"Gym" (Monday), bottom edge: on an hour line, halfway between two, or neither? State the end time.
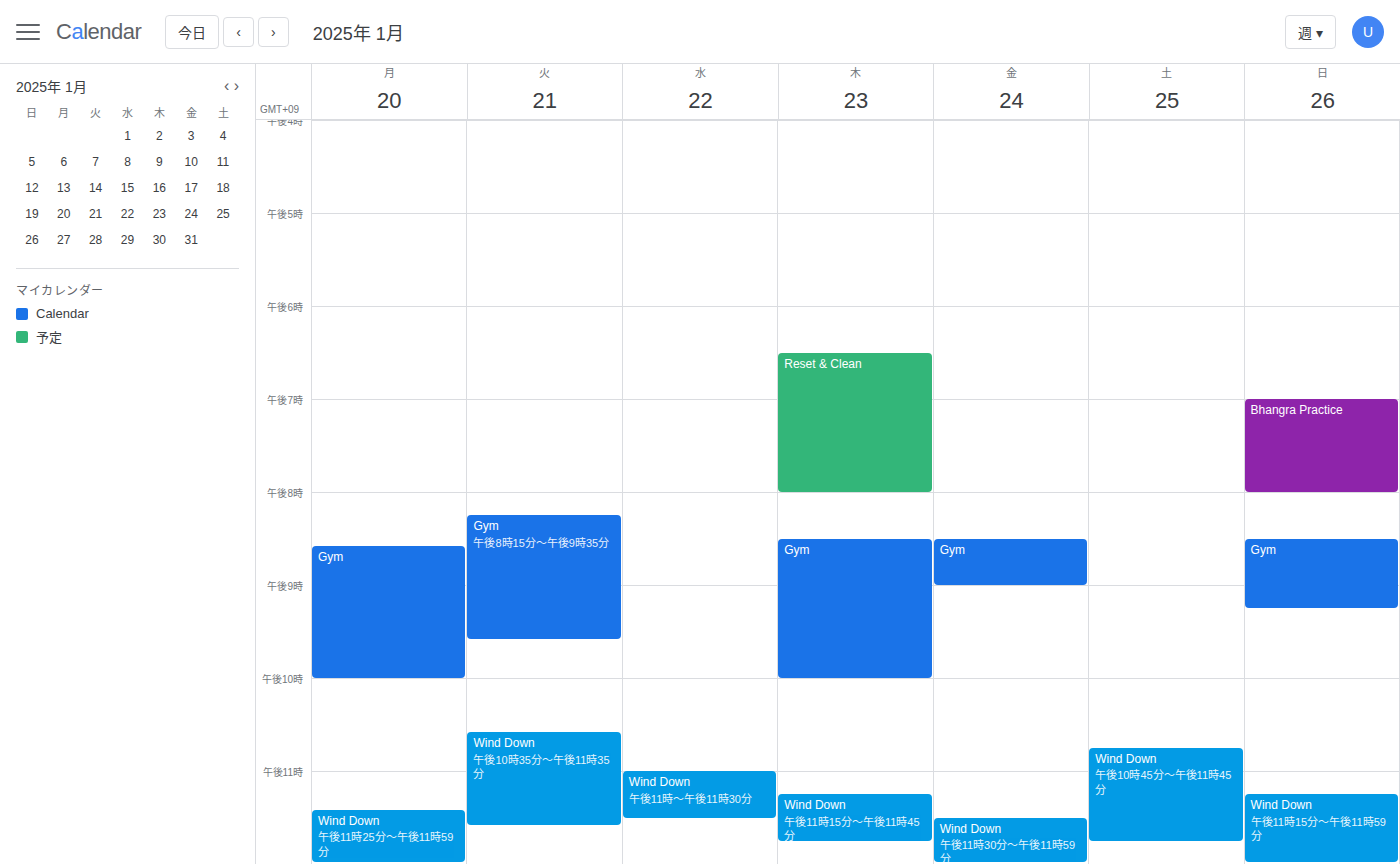
10:00 PM -- exactly on the 10 PM line.